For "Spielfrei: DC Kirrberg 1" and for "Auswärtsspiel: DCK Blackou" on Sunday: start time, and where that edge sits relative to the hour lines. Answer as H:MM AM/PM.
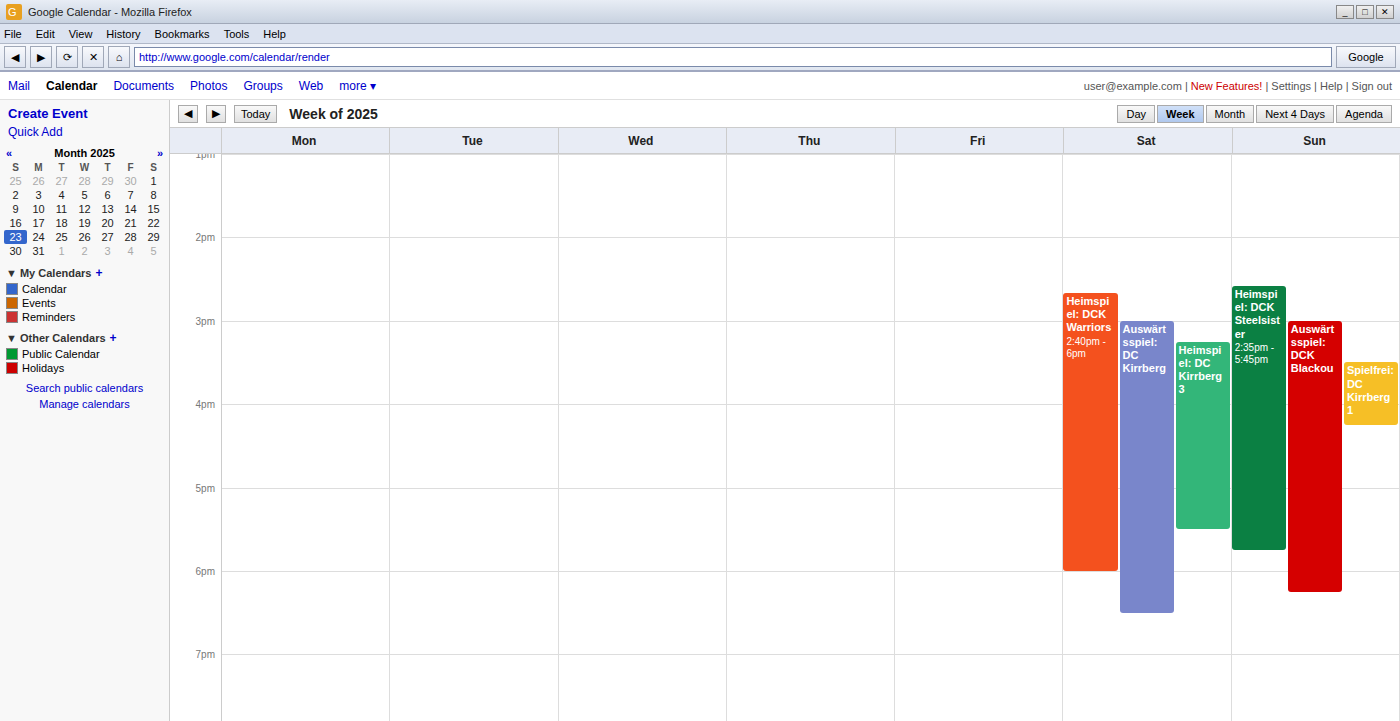
"Spielfrei: DC Kirrberg 1": 3:30 PM, halfway between the 3 PM and 4 PM lines. "Auswärtsspiel: DCK Blackou": 3:00 PM, exactly on the 3 PM line.